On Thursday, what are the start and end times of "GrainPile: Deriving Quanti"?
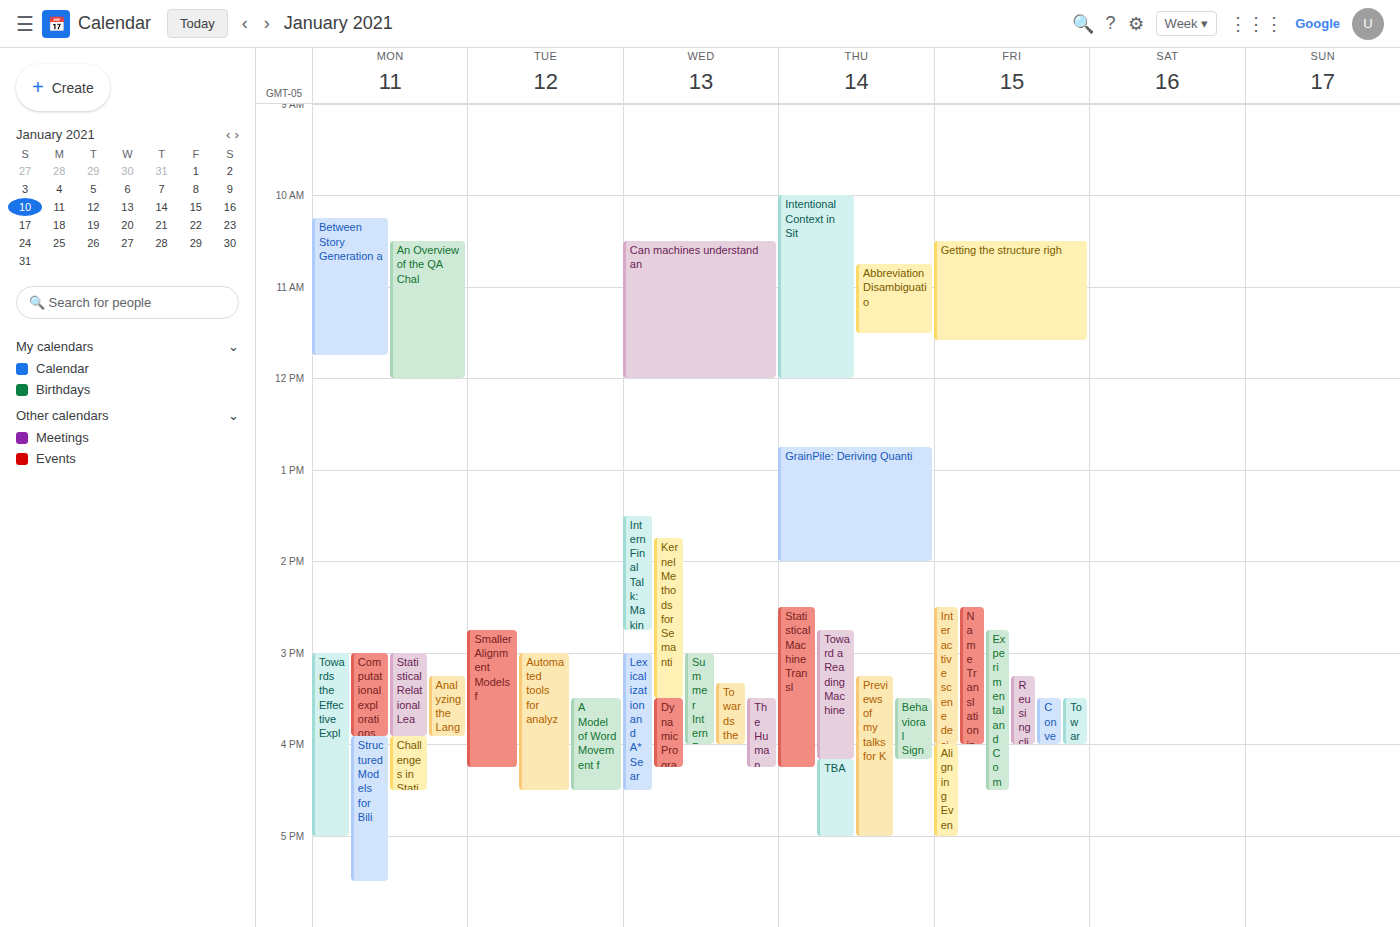
12:45 to 14:00